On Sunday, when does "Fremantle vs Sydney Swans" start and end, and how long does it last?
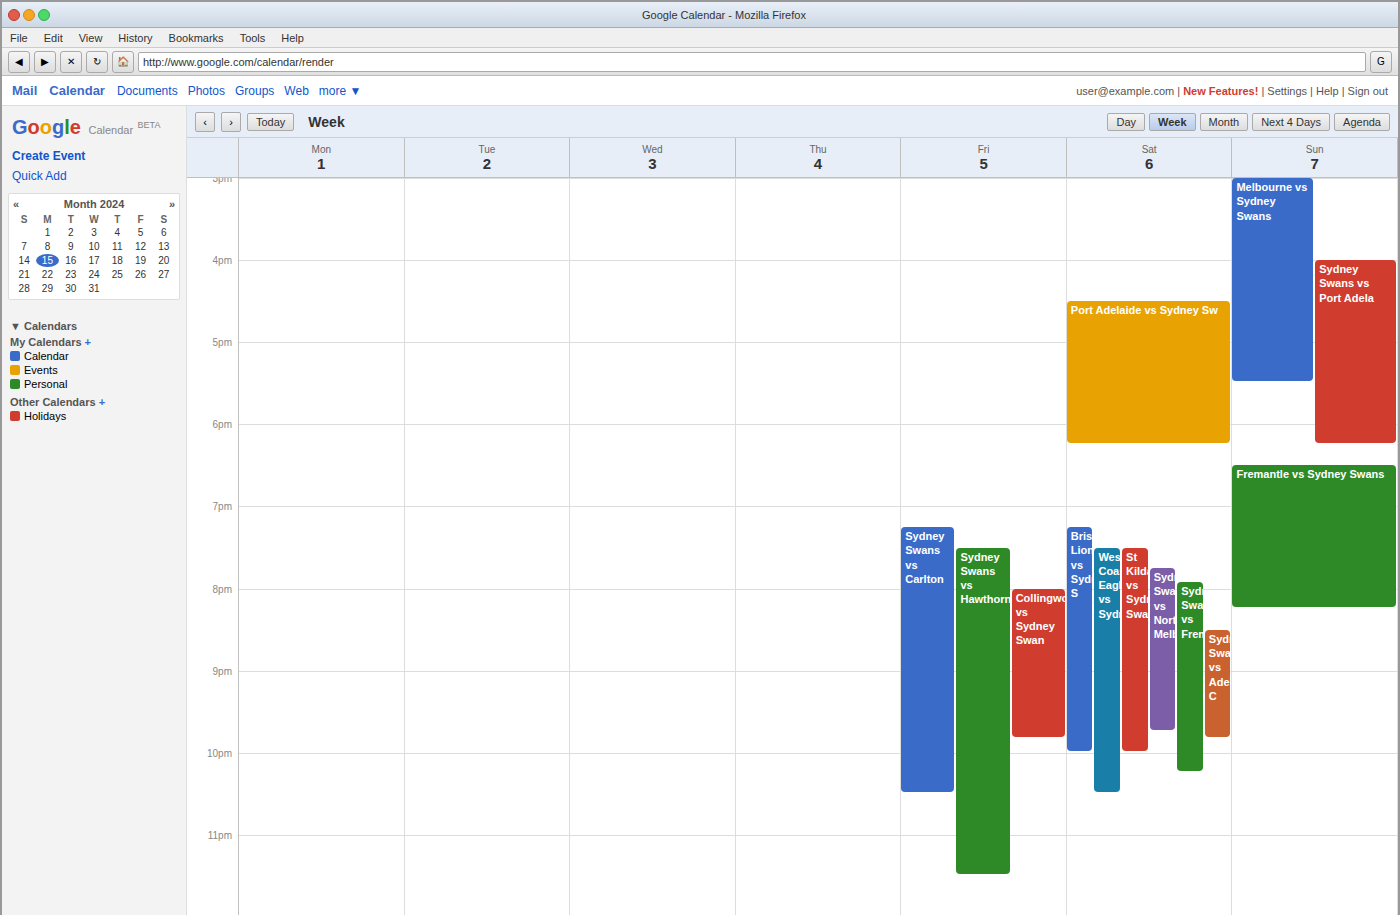
6:30 PM to 8:15 PM, 1 hour 45 minutes